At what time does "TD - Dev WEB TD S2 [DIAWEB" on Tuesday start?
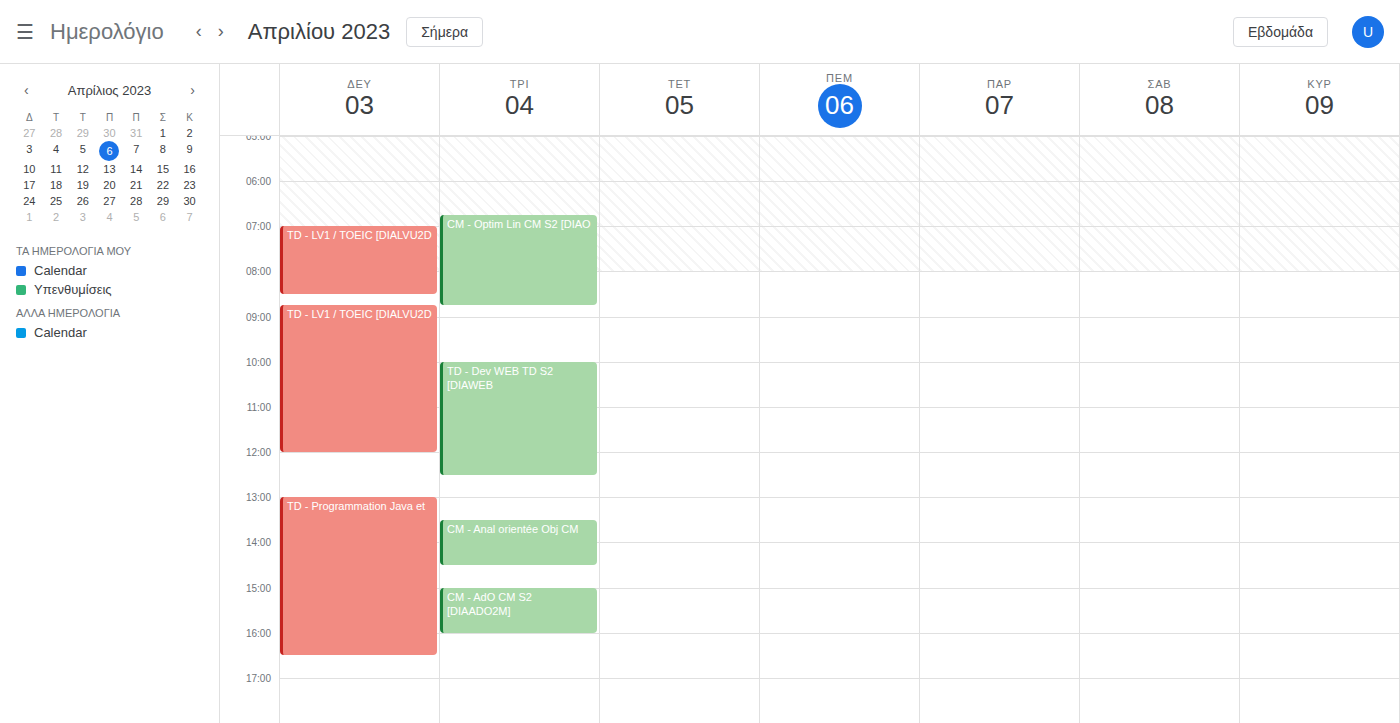
10:00 AM